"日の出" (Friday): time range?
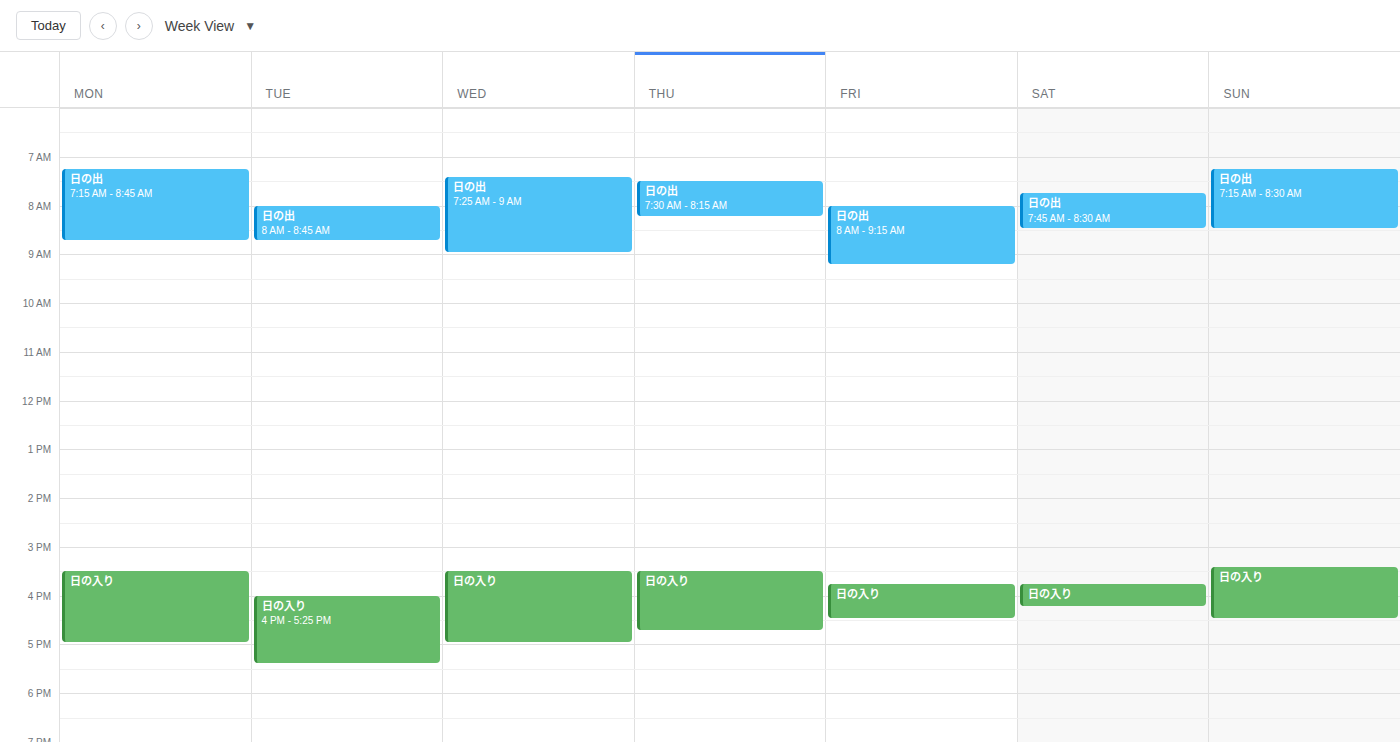
8:00 AM to 9:15 AM